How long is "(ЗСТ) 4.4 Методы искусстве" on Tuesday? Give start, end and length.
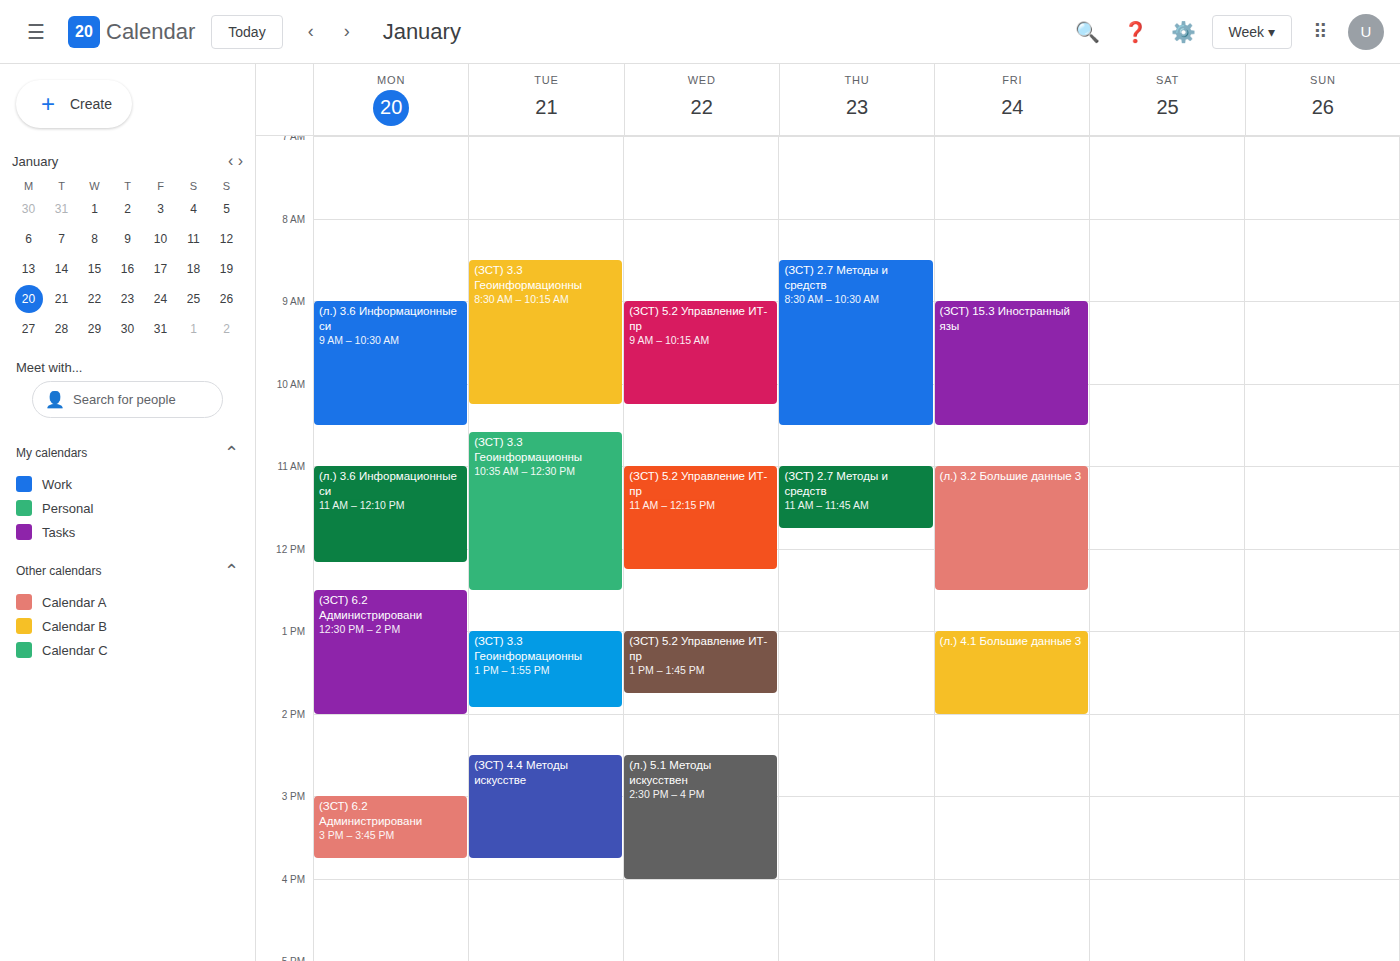
2:30 PM to 3:45 PM, 1 hour 15 minutes